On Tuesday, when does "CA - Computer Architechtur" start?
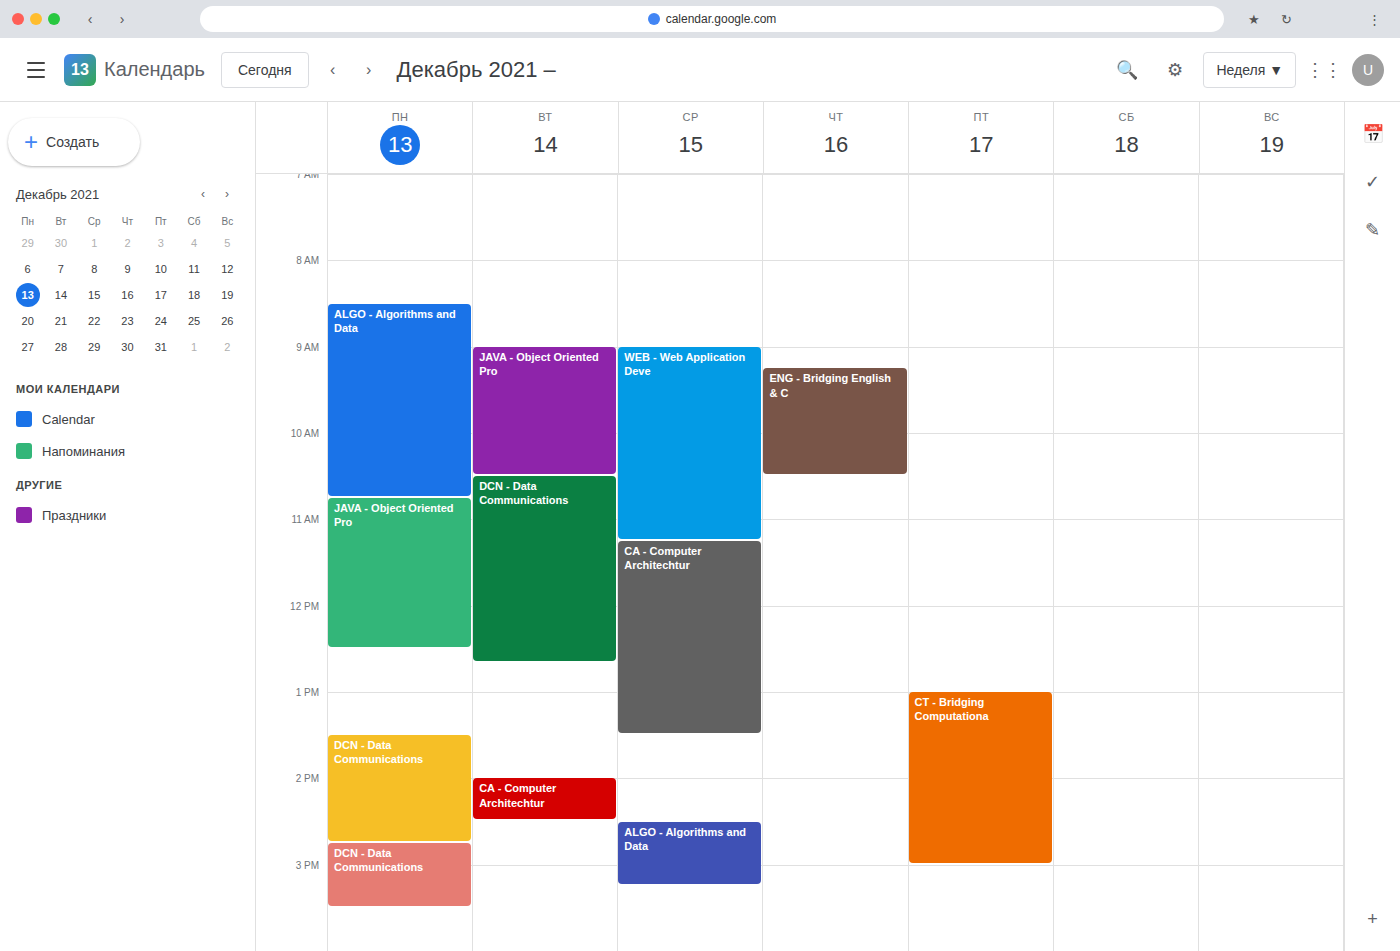
14:00